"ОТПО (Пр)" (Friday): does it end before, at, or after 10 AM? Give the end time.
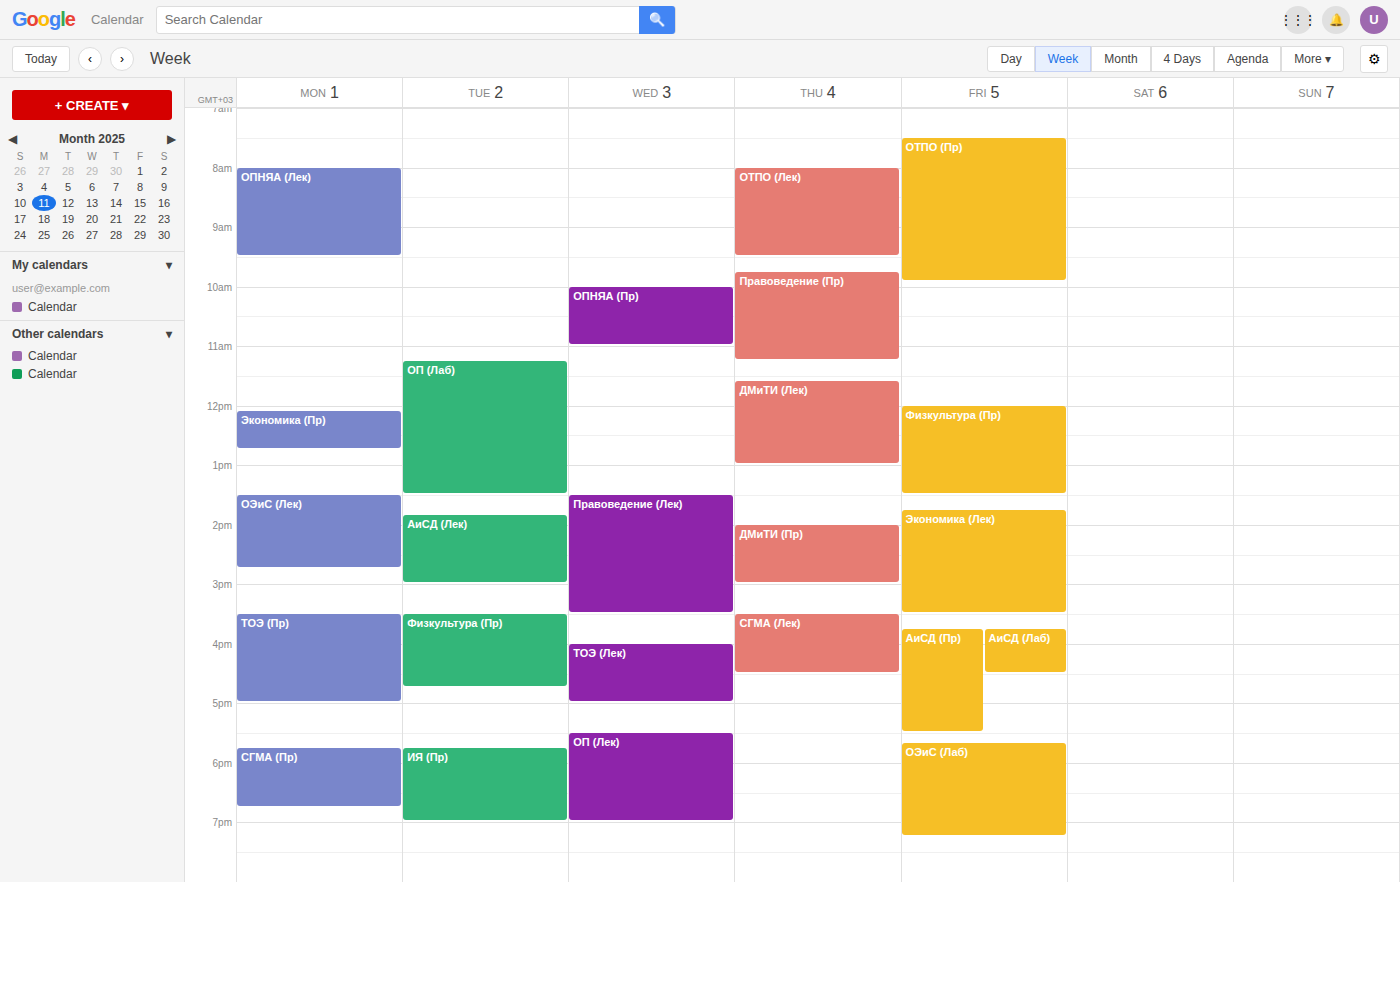
9:55 AM -- before 10 AM, 5 minutes above the 10 AM line.